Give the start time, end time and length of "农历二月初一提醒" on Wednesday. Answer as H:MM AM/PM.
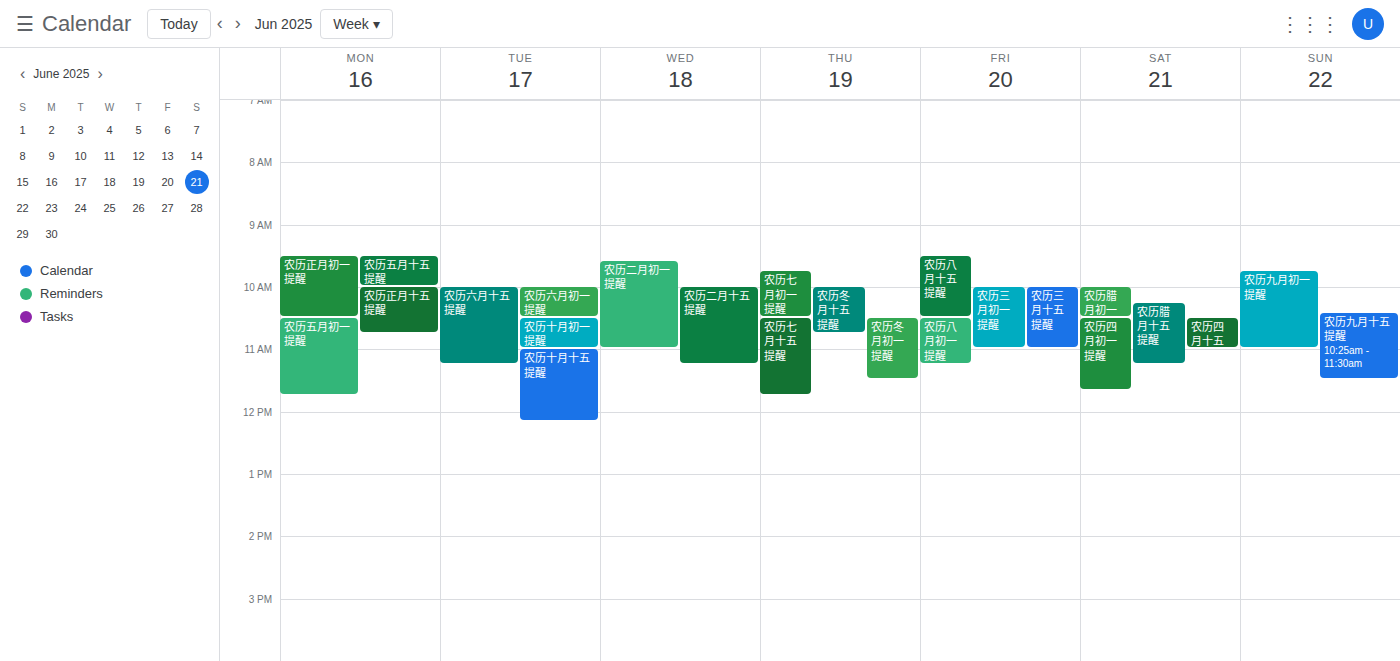
9:35 AM to 11:00 AM, 1 hour 25 minutes